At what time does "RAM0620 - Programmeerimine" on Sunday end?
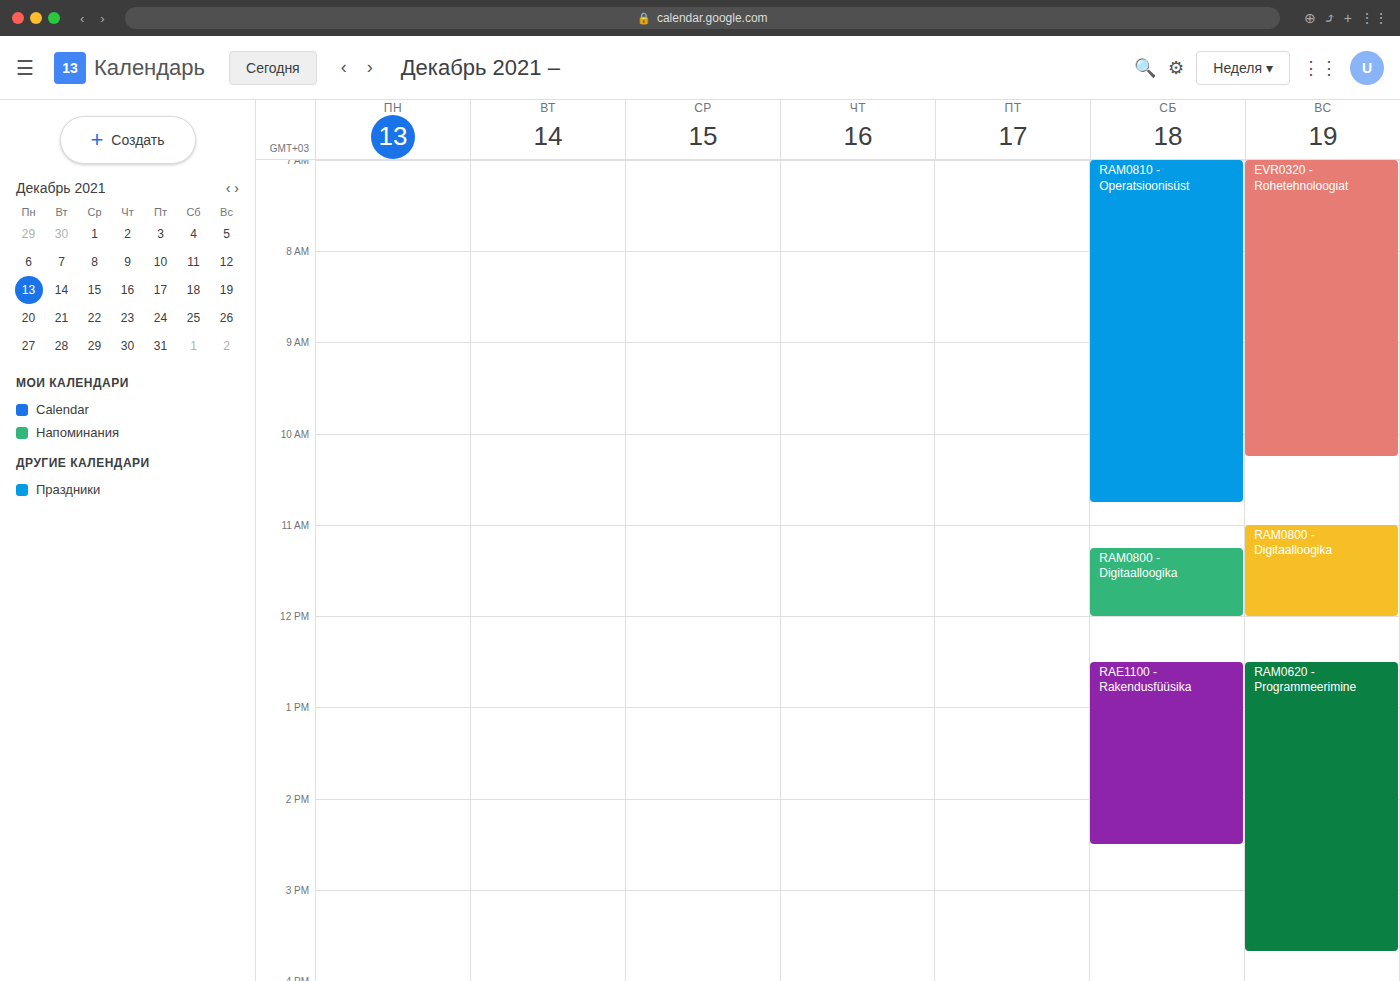
15:40